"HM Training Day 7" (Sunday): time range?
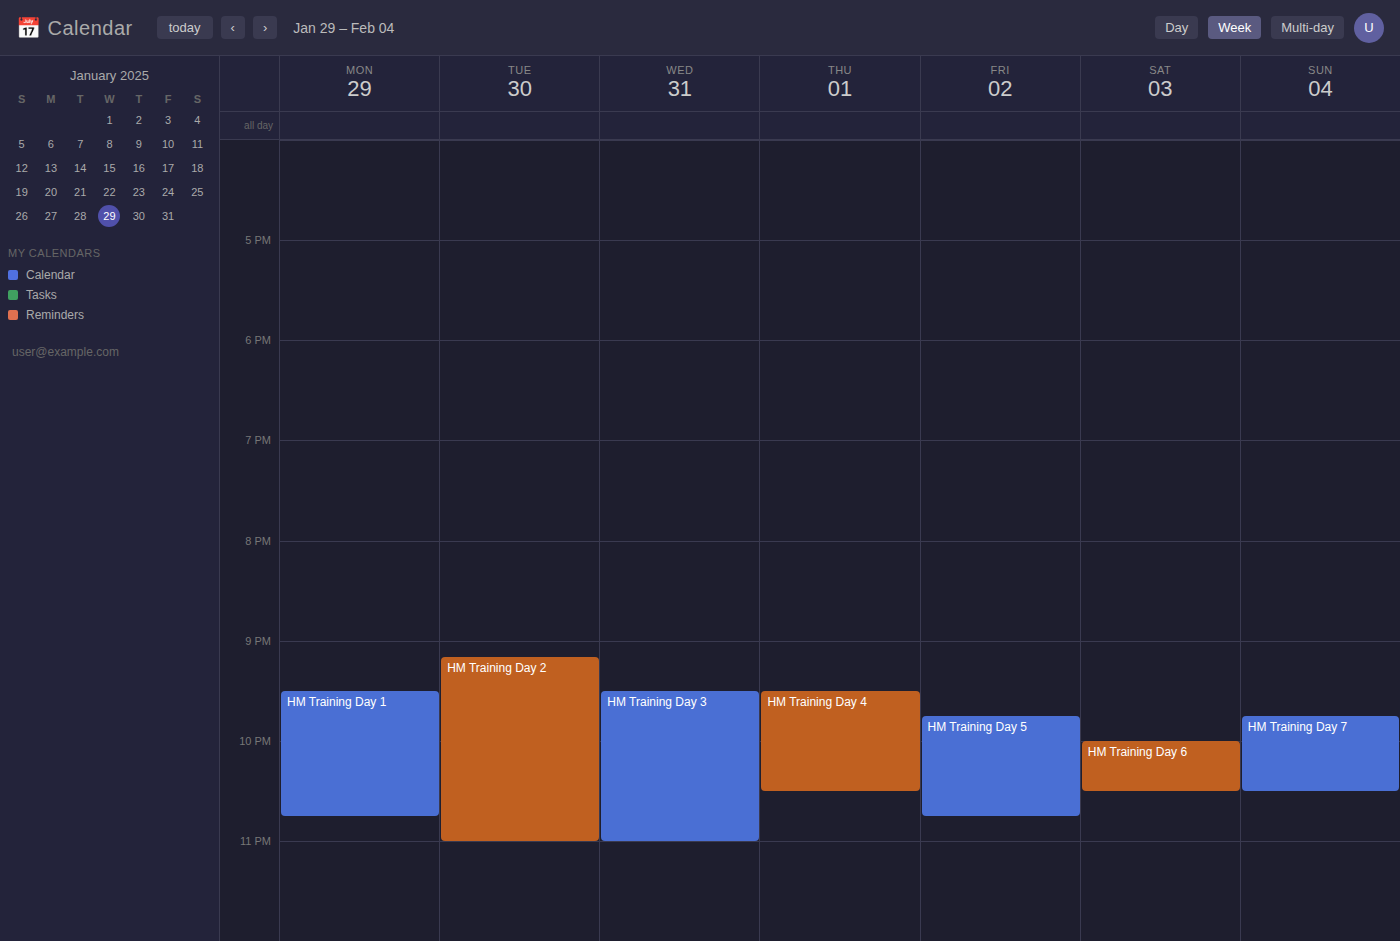
21:45 to 22:30